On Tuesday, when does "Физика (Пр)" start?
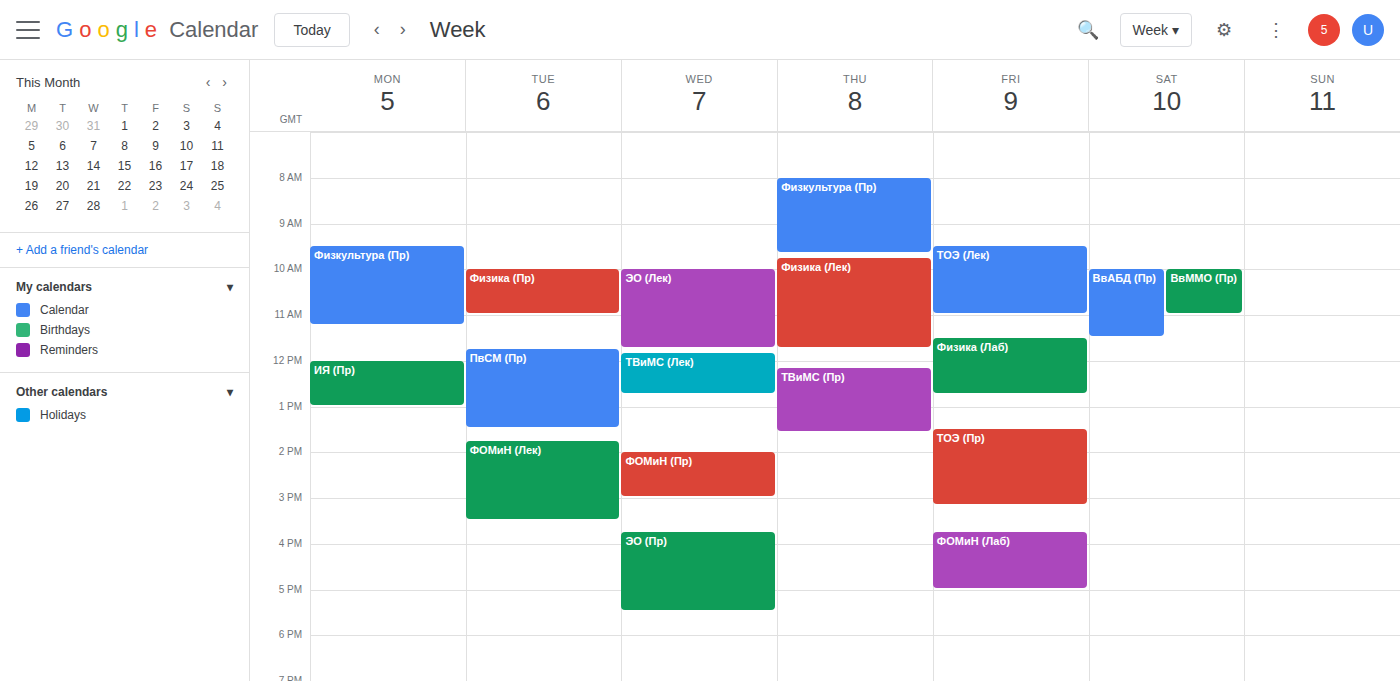
10:00 AM